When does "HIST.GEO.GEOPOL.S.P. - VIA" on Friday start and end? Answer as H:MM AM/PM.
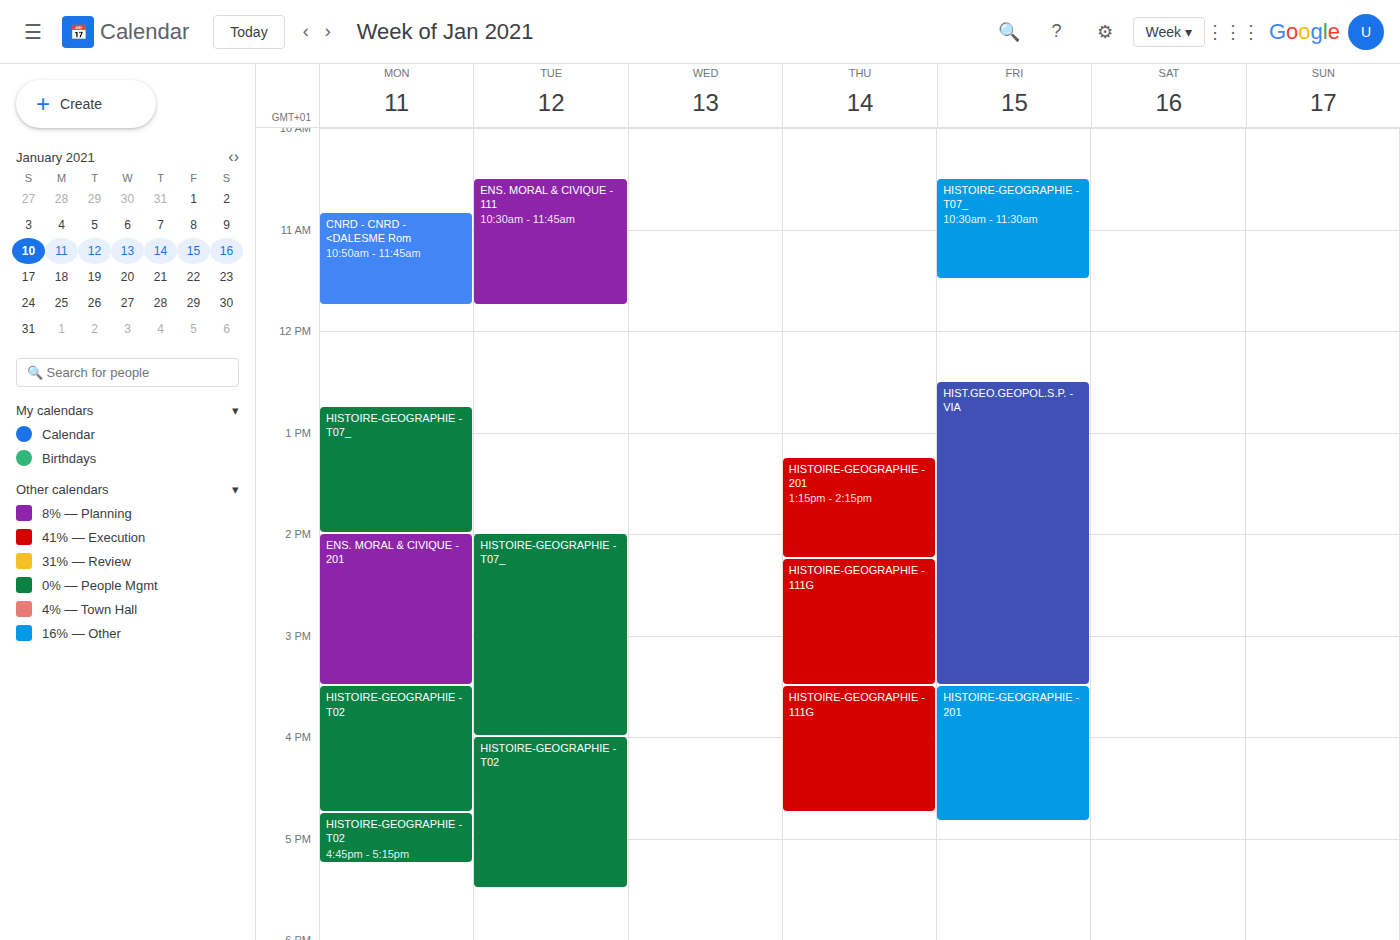
12:30 PM to 3:30 PM